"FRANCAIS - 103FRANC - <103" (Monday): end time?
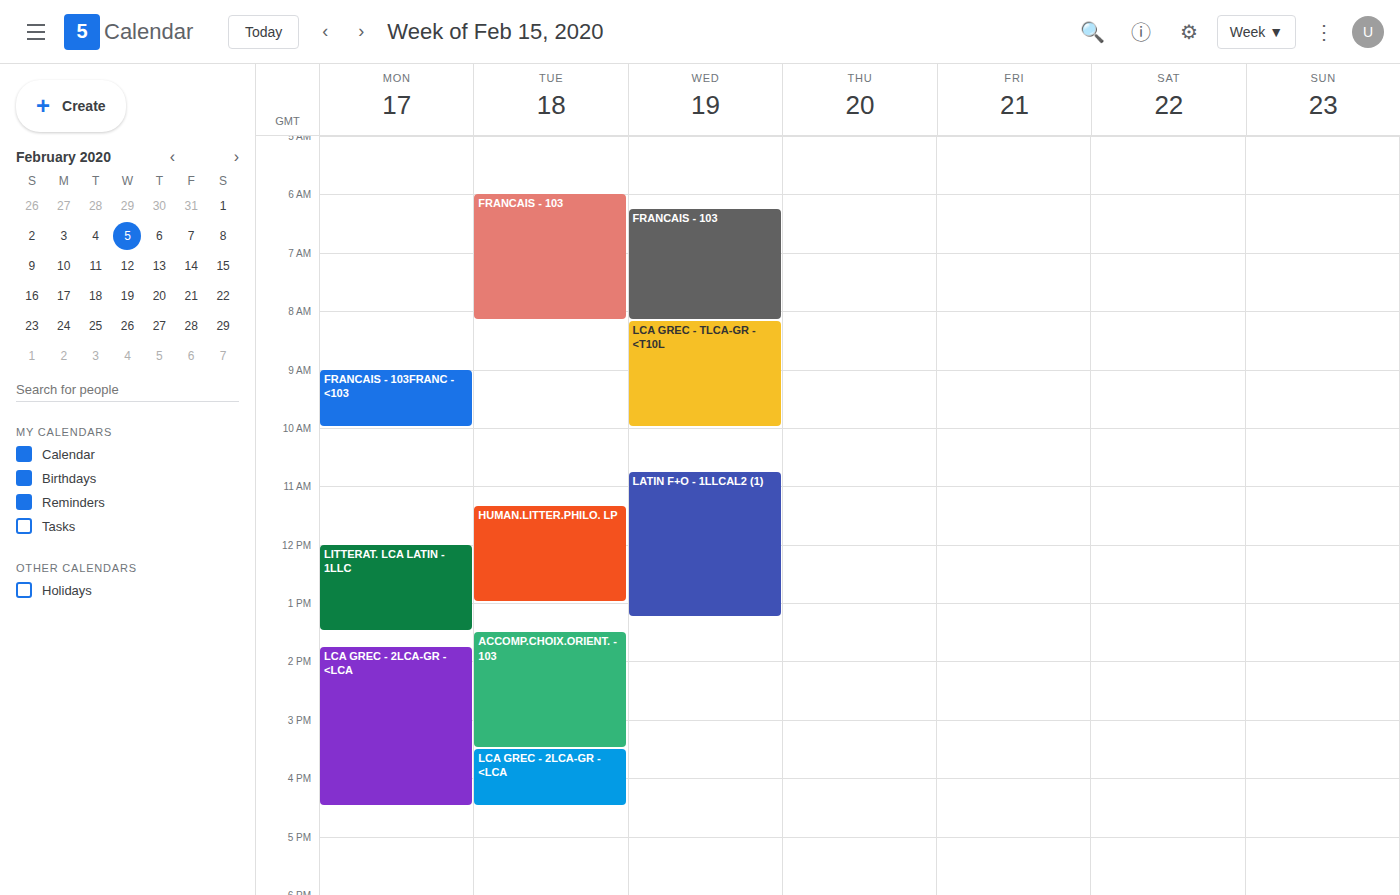
10:00 AM